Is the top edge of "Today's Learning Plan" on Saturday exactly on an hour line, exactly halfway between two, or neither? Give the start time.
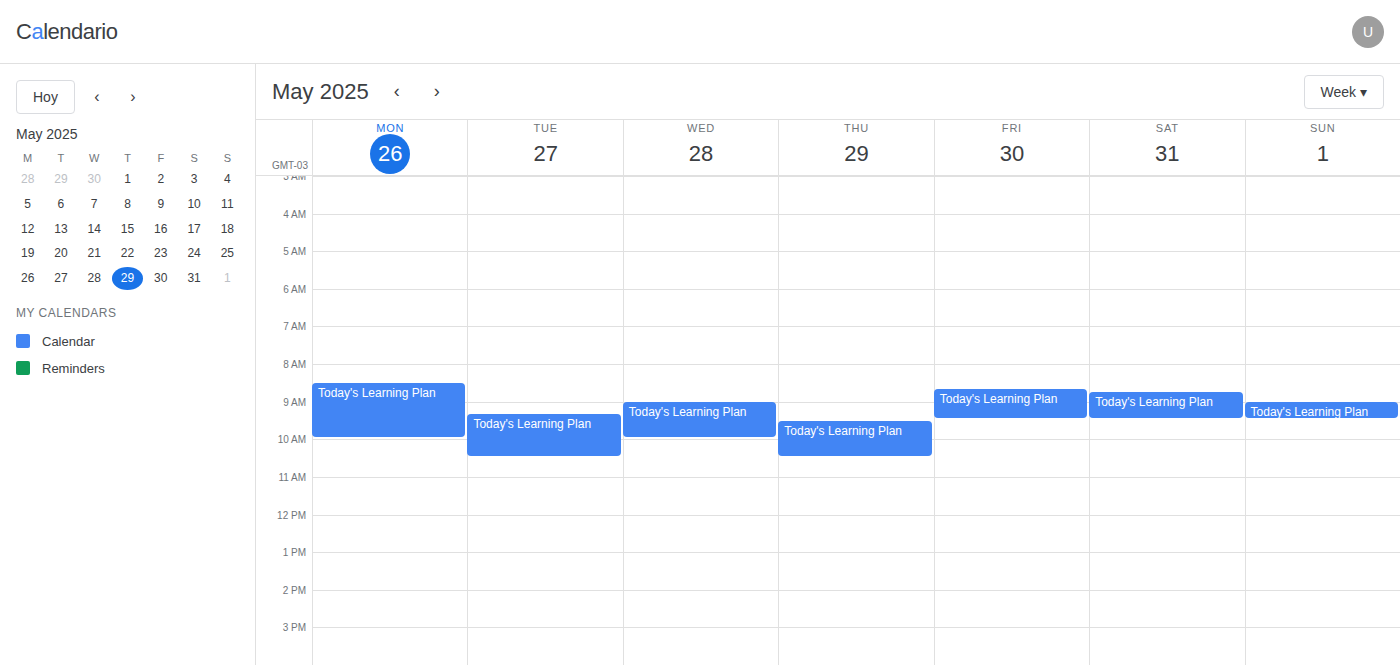
8:45 AM -- neither: three quarters of the way from the 8 AM line to the 9 AM line.